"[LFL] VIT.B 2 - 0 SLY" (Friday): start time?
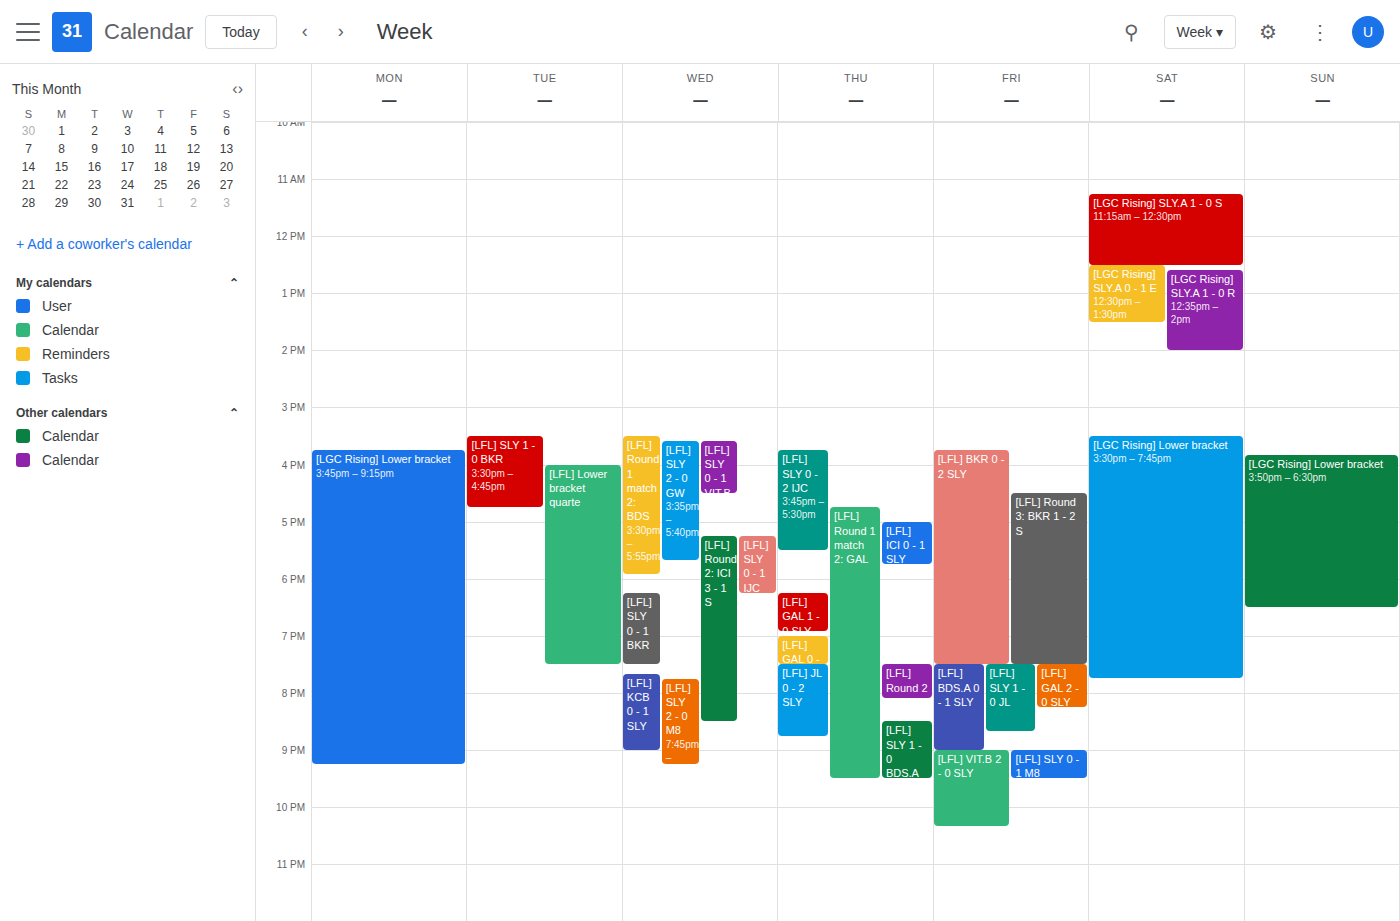
9:00 PM